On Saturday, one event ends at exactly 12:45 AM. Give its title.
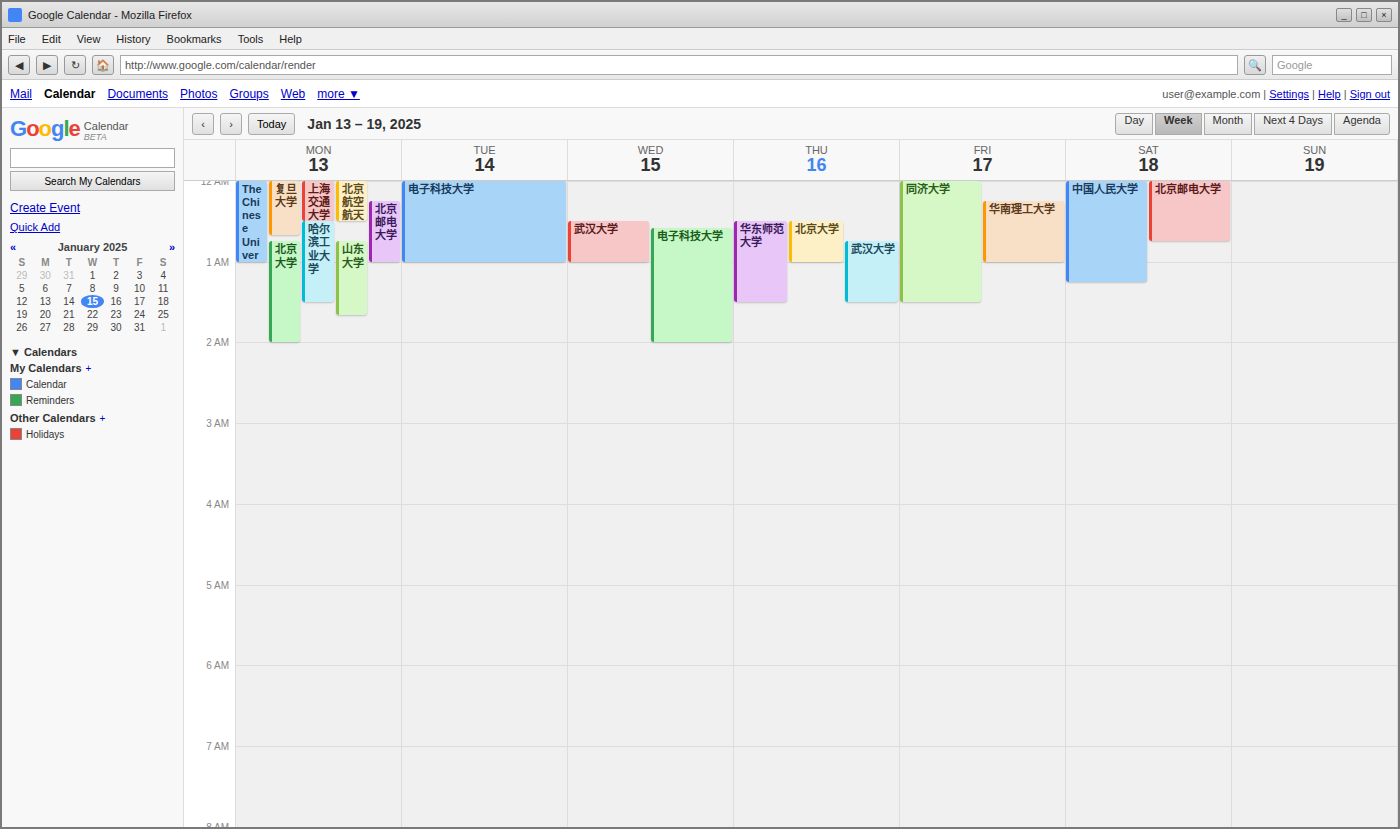
"北京邮电大学"